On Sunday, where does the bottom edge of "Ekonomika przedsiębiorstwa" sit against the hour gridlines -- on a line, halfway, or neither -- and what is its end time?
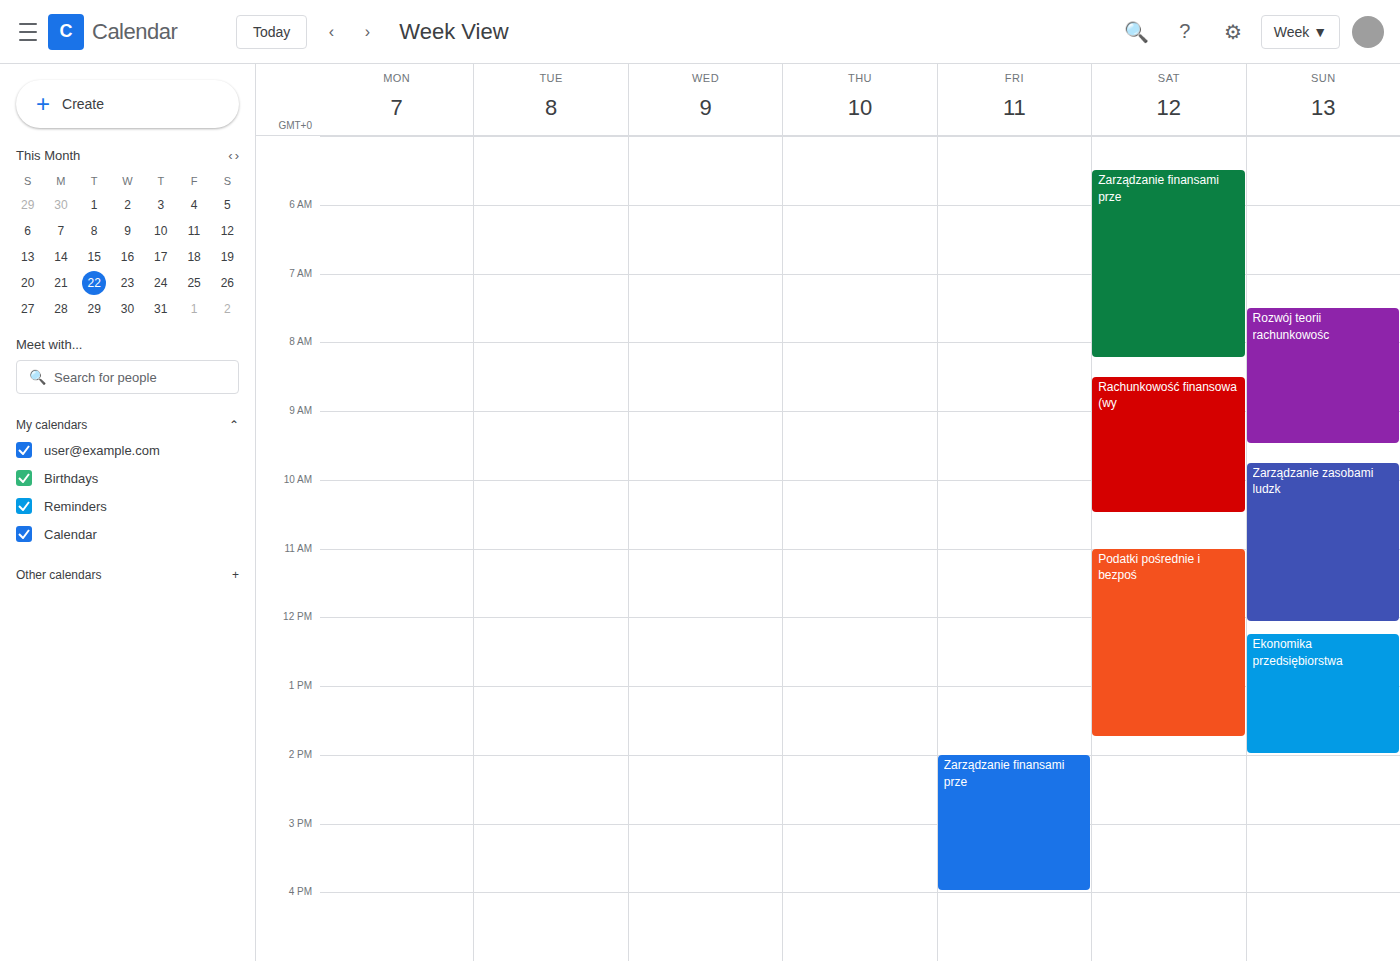
2:00 PM -- exactly on the 2 PM line.